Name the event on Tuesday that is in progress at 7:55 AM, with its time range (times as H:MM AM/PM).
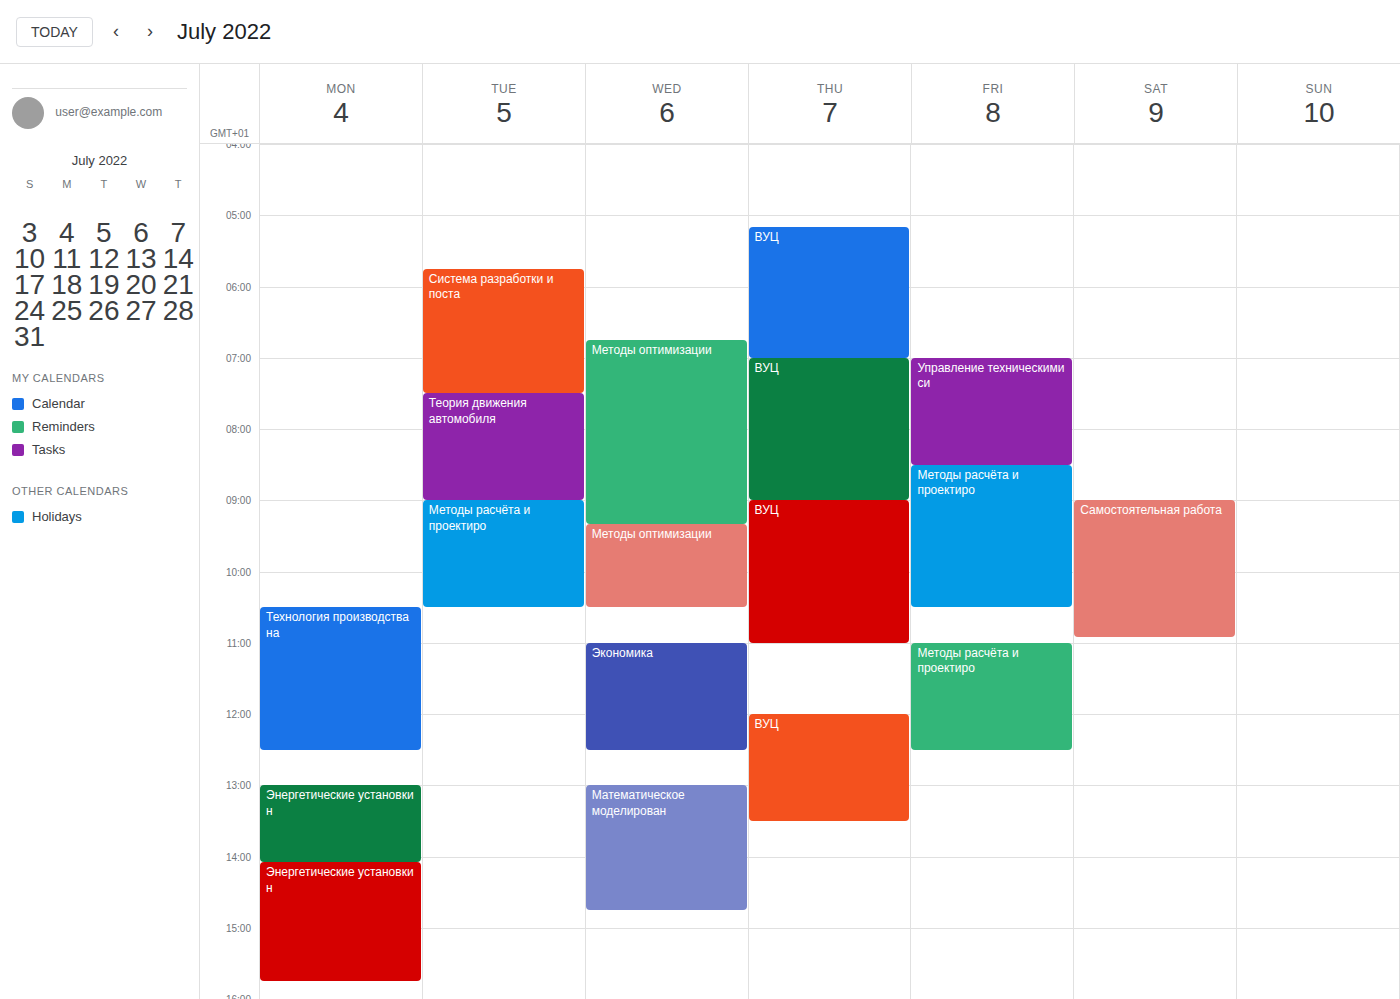
"Теория движения автомобиля", 7:30 AM to 9:00 AM